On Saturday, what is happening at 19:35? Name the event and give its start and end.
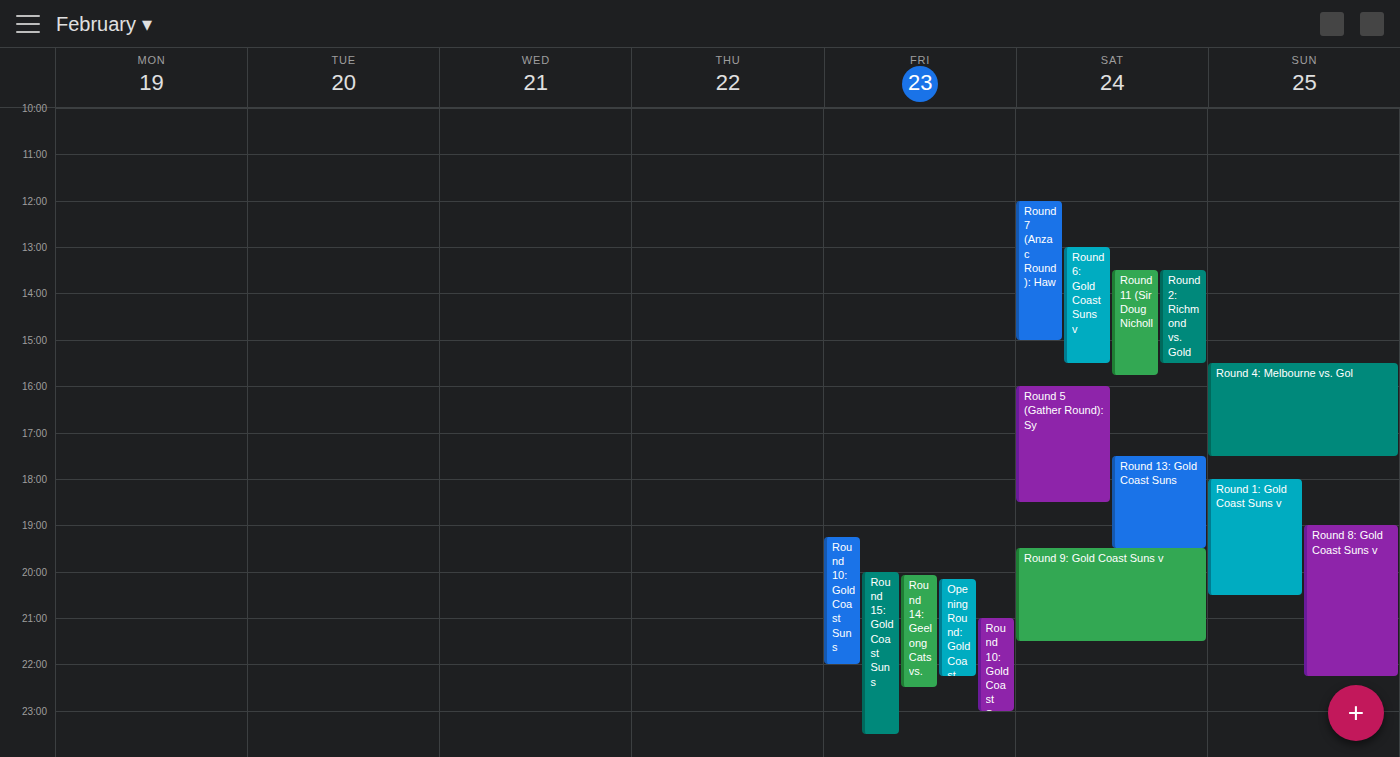
"Round 9: Gold Coast Suns v", 19:30 to 21:30